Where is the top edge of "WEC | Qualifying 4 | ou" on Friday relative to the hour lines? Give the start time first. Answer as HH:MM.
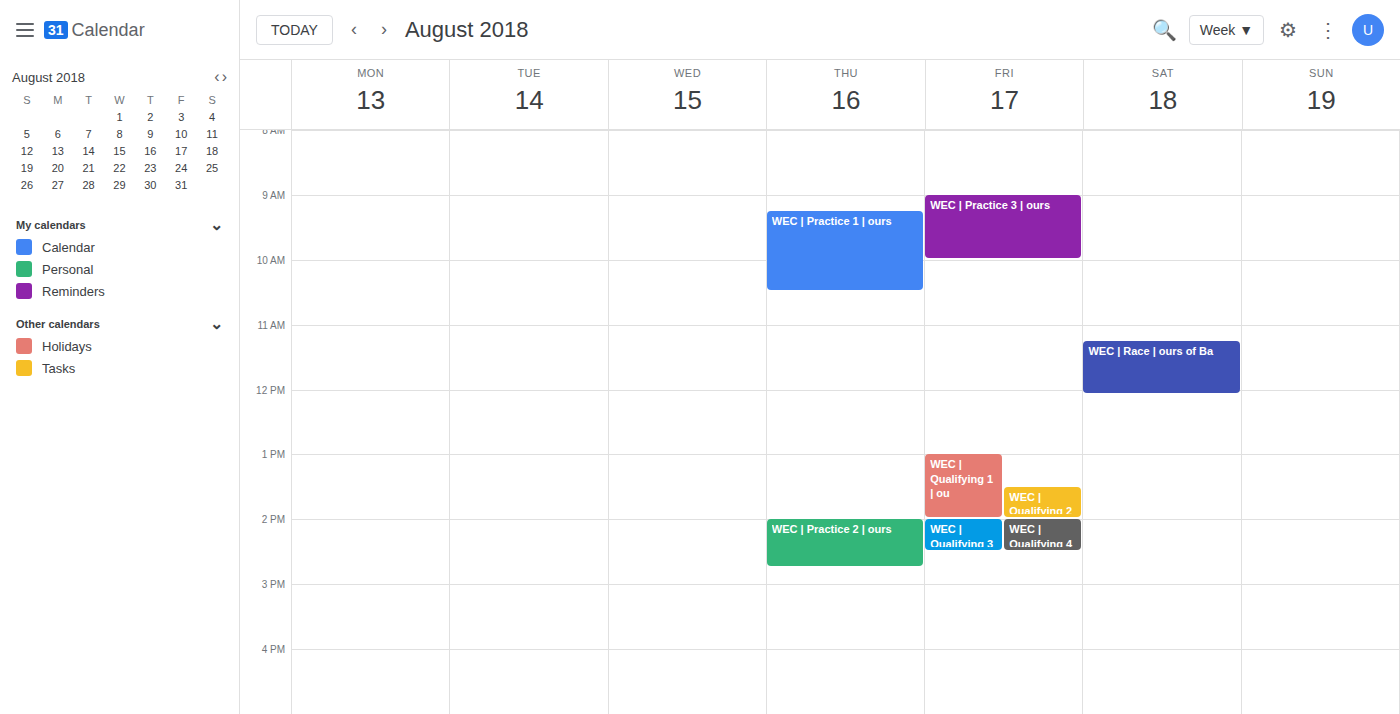
14:00 -- exactly on the 14:00 line.